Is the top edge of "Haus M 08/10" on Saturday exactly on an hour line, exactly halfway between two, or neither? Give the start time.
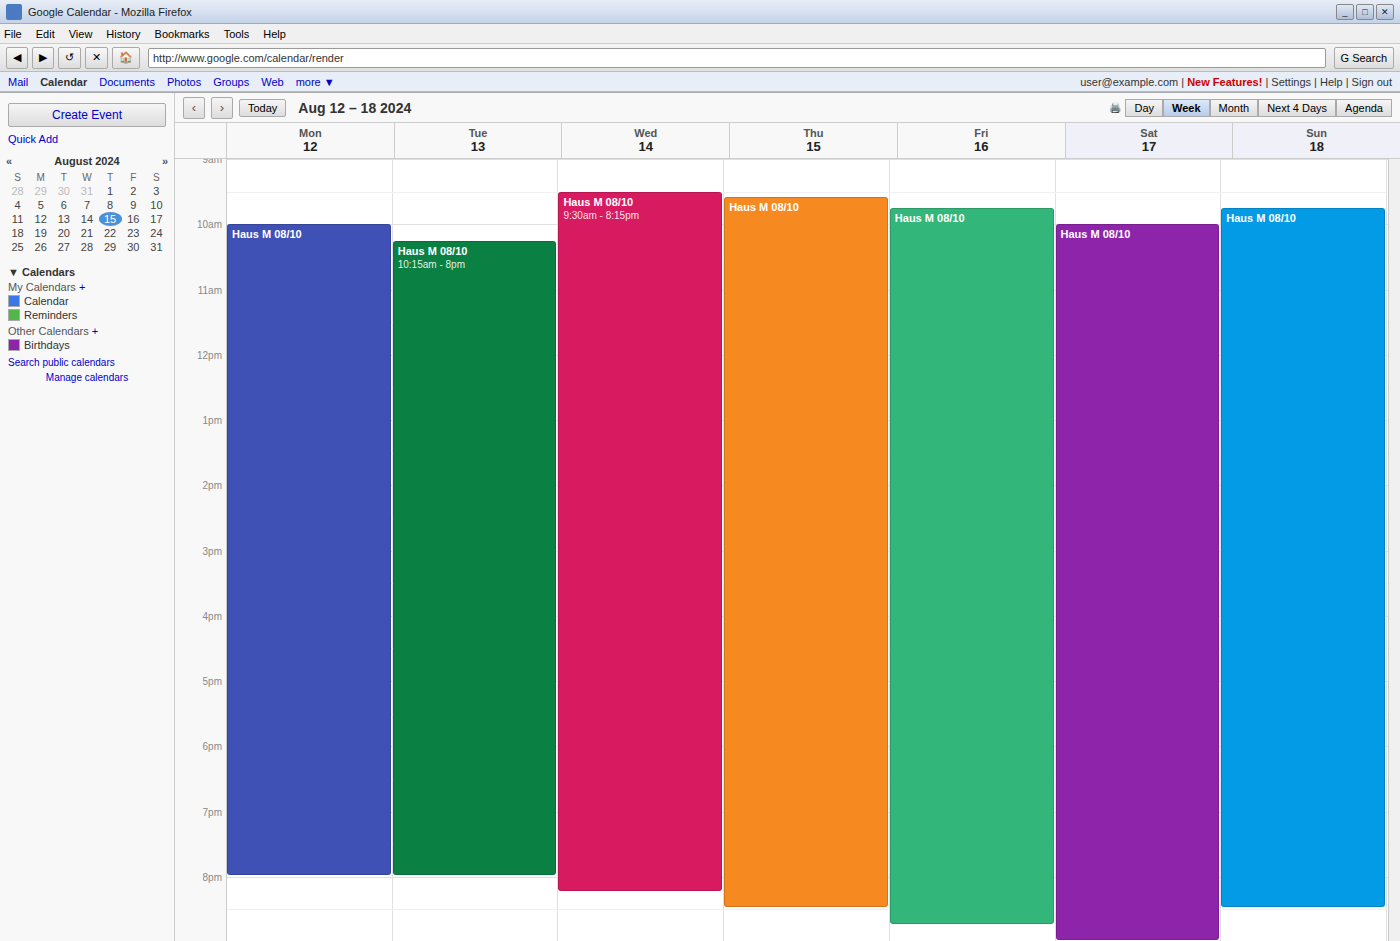
10:00 AM -- exactly on the 10 AM line.